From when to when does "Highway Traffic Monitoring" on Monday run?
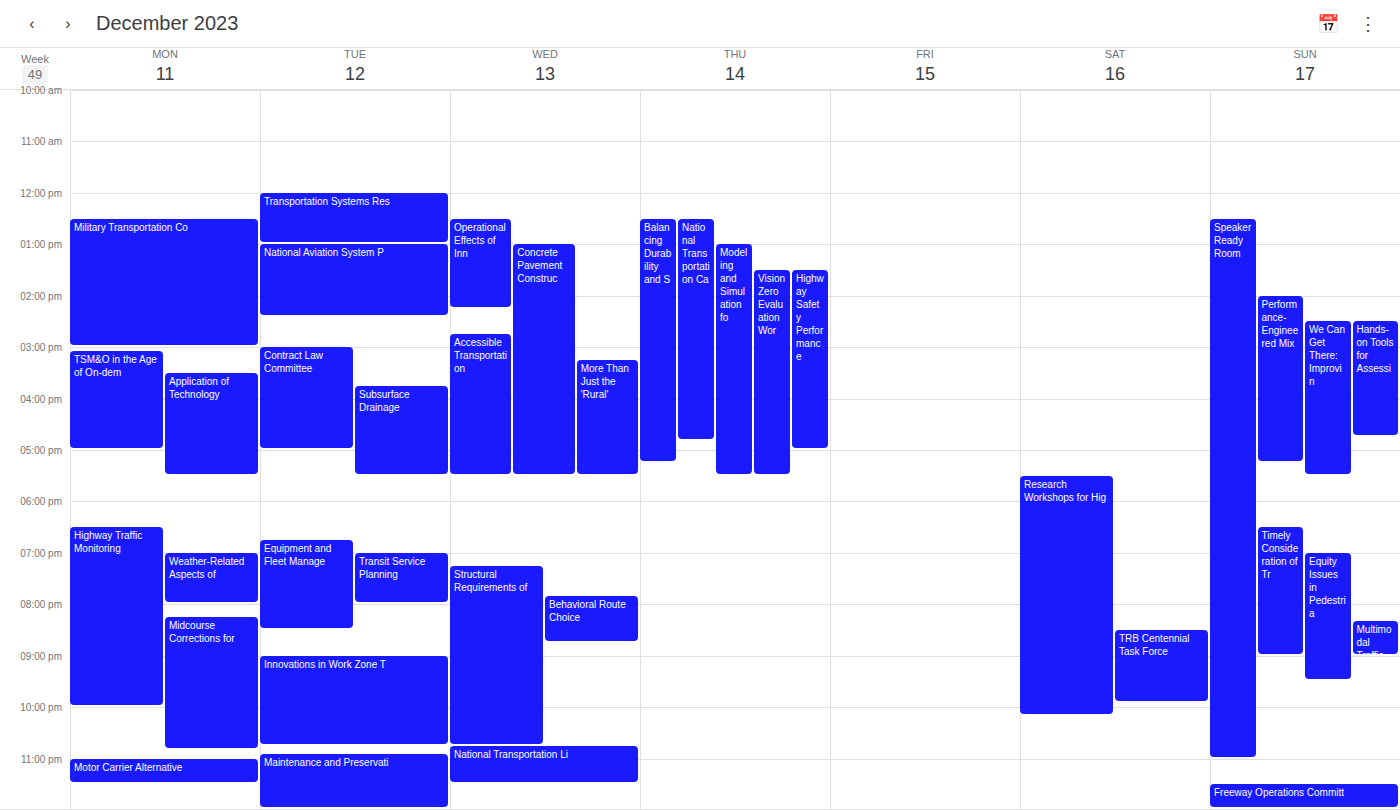
6:30 PM to 10:00 PM